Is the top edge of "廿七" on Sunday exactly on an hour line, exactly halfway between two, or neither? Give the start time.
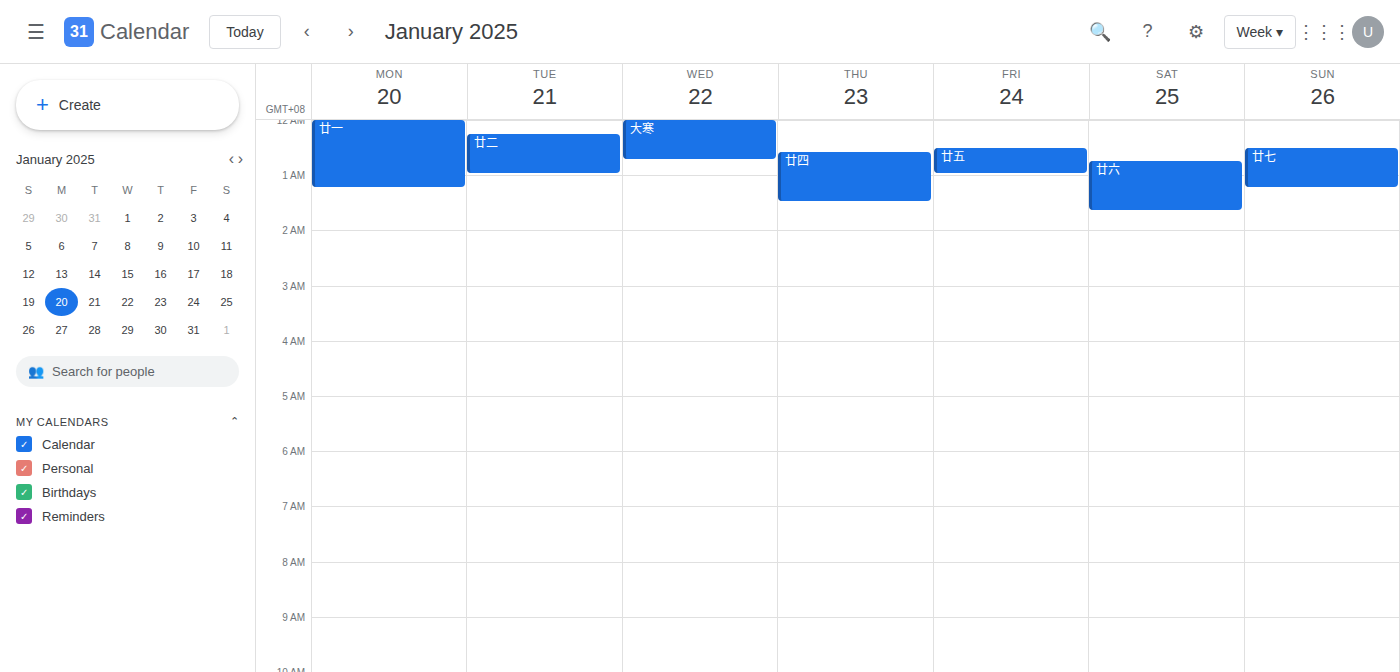
12:30 AM -- halfway between the 12 AM and 1 AM lines.